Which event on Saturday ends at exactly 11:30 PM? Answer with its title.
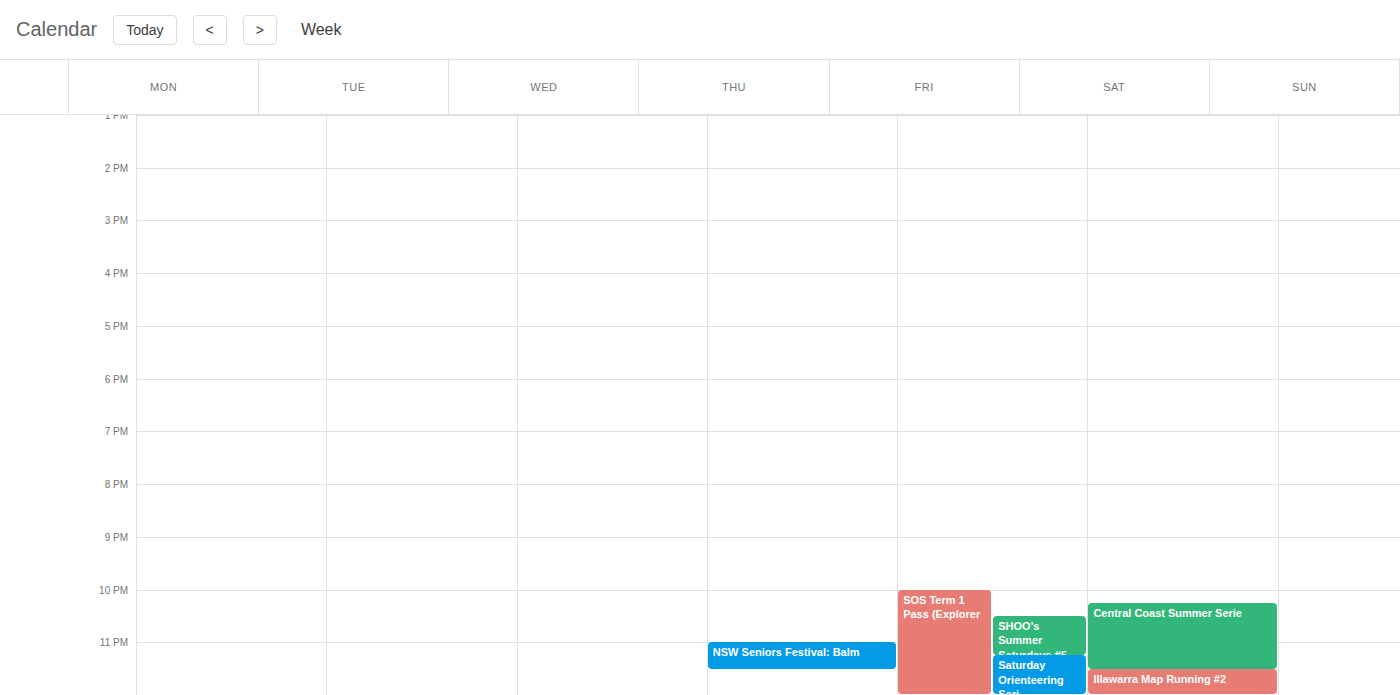
"Central Coast Summer Serie"